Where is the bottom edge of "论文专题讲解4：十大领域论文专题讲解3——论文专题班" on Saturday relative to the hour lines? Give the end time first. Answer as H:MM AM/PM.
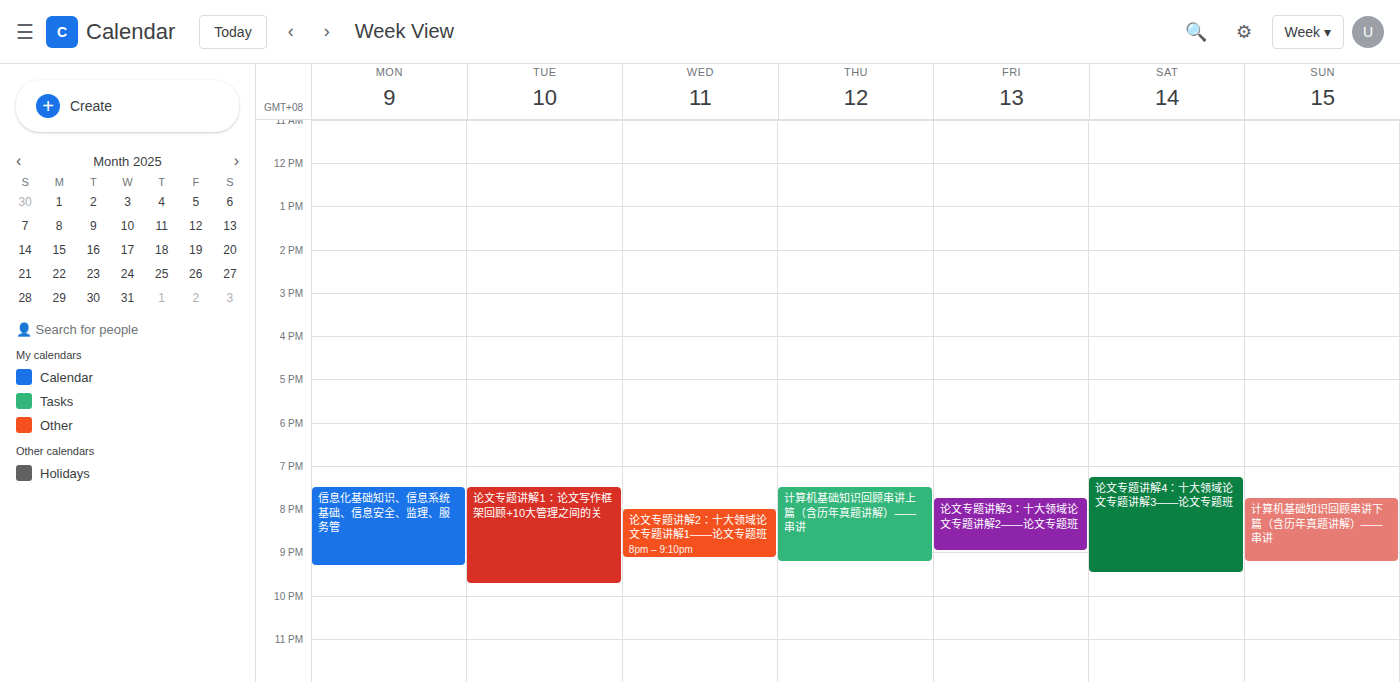
9:30 PM -- halfway between the 9 PM and 10 PM lines.